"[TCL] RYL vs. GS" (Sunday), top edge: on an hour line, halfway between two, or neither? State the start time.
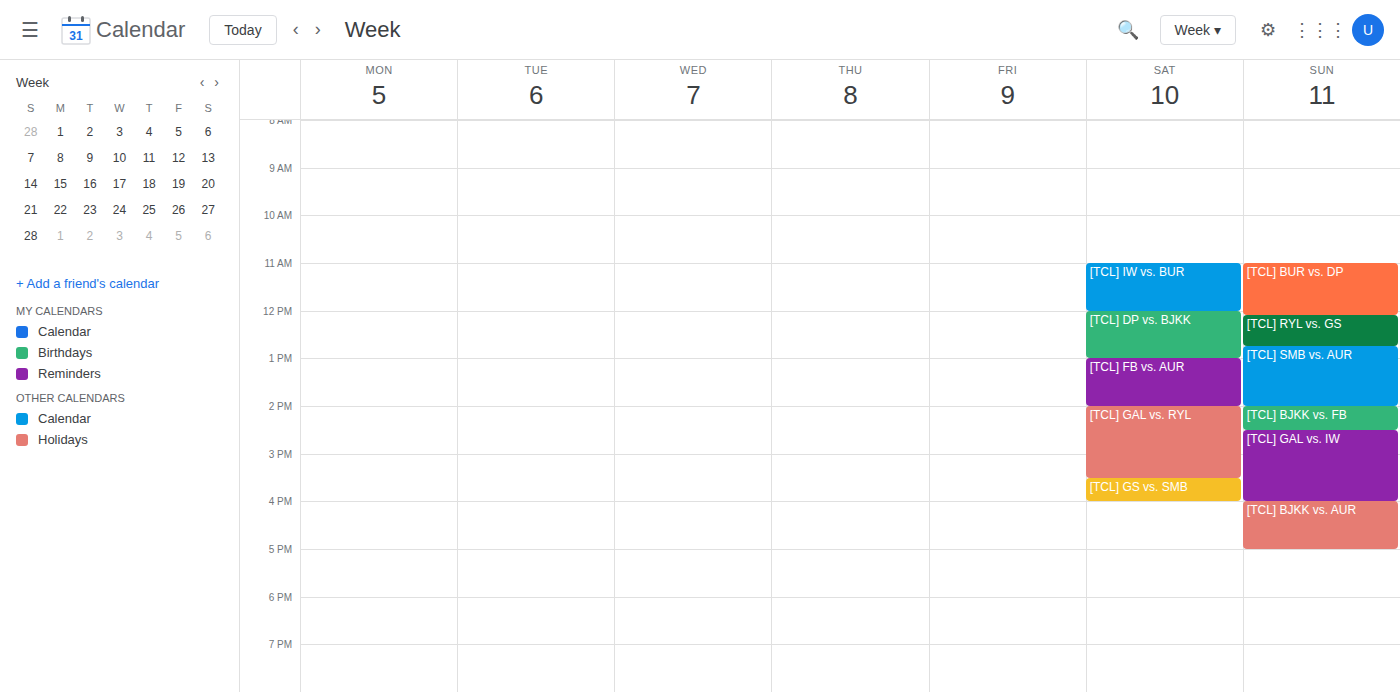
12:05 PM -- neither: 5 minutes below the 12 PM line and 55 minutes above the 1 PM line.